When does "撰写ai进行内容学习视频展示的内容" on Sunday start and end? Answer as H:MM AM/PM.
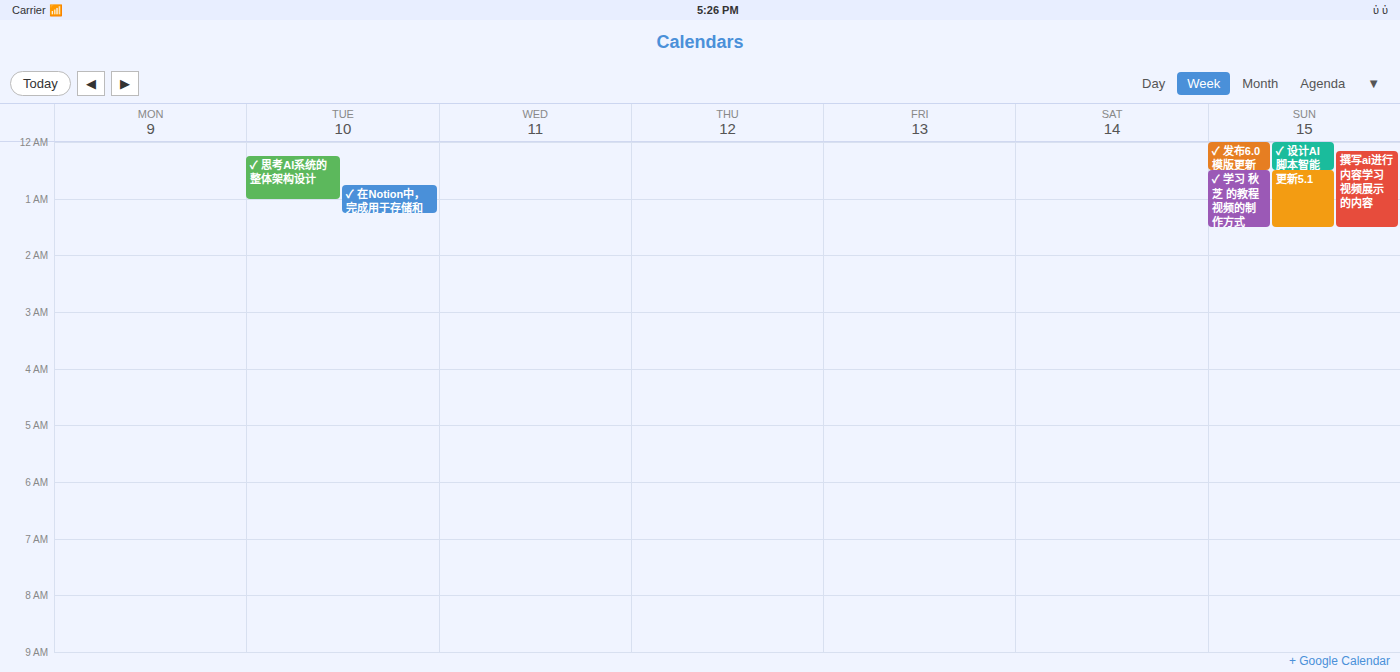
12:10 AM to 1:30 AM